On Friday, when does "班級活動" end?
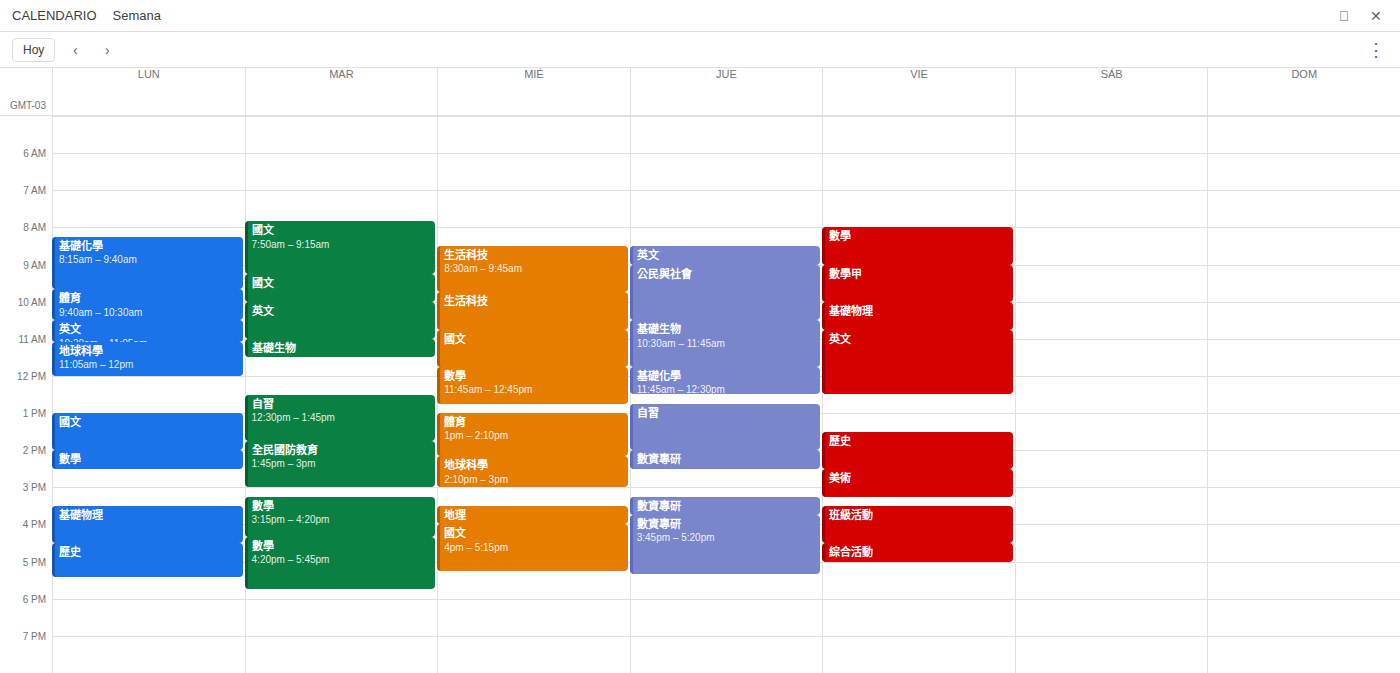
4:30 PM